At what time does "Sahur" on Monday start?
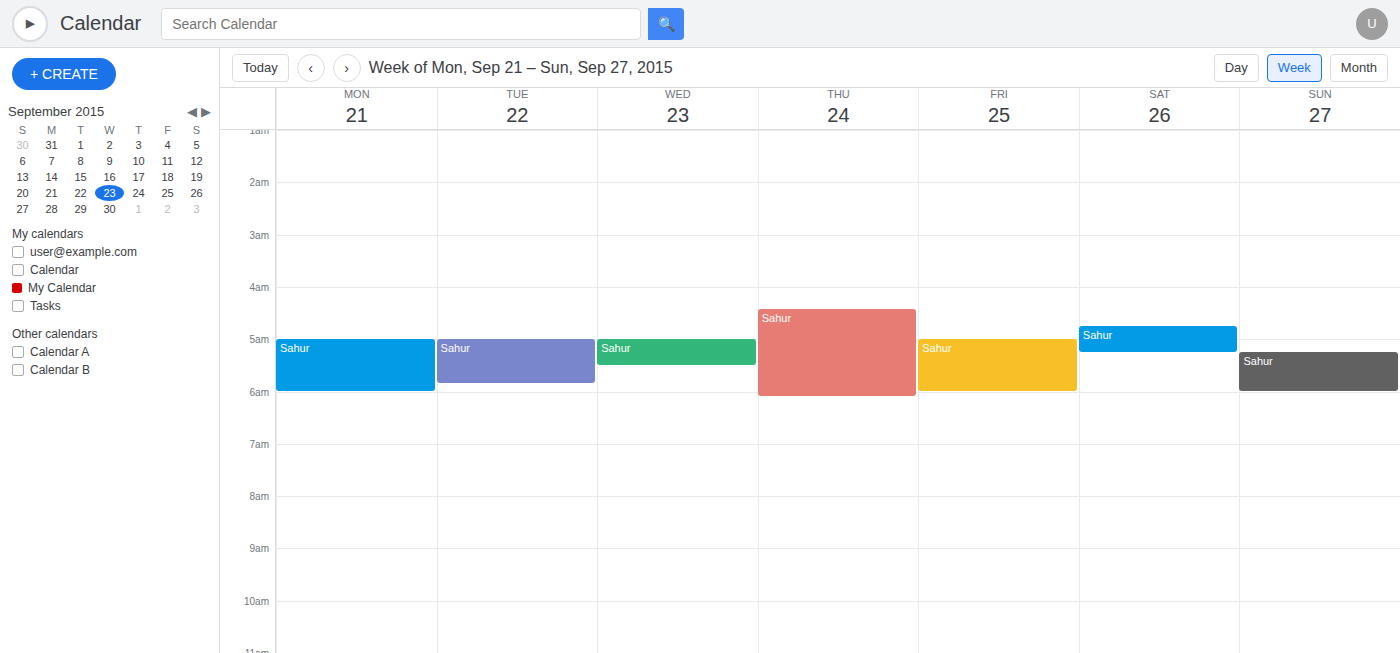
5:00 AM